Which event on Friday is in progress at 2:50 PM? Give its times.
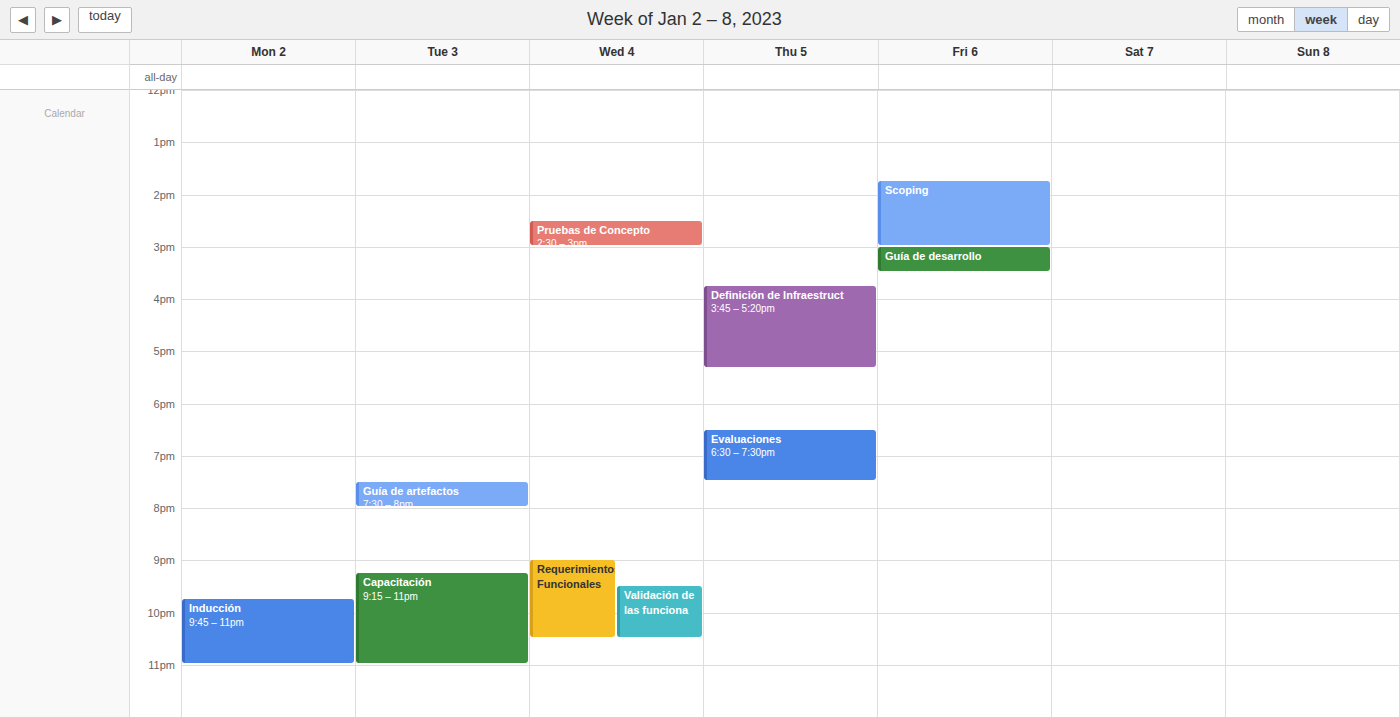
"Scoping", 1:45 PM to 3:00 PM